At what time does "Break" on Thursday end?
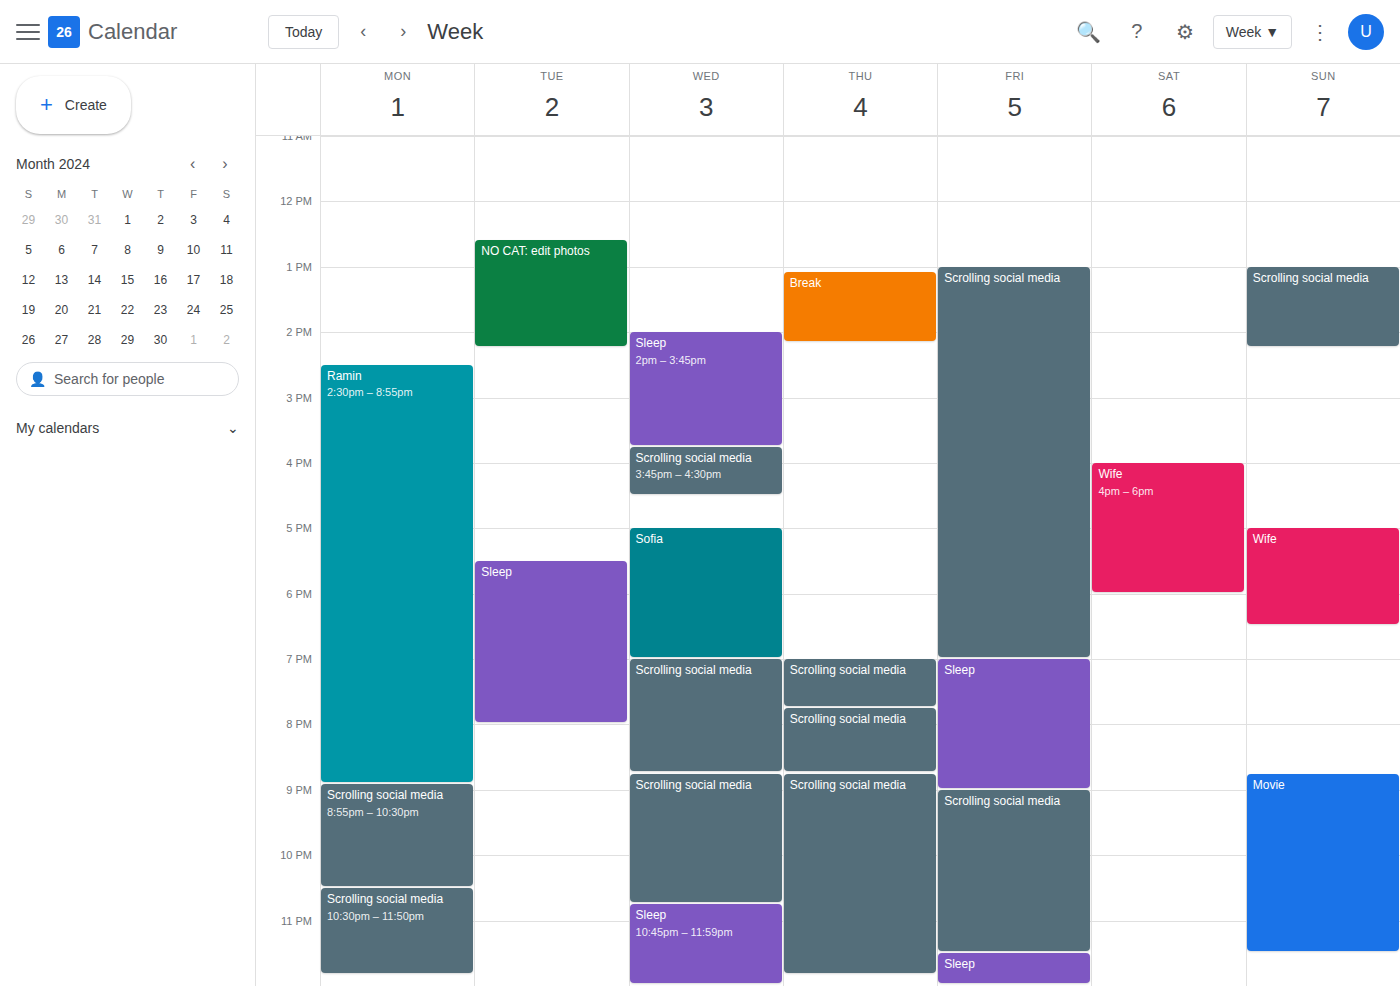
2:10 PM